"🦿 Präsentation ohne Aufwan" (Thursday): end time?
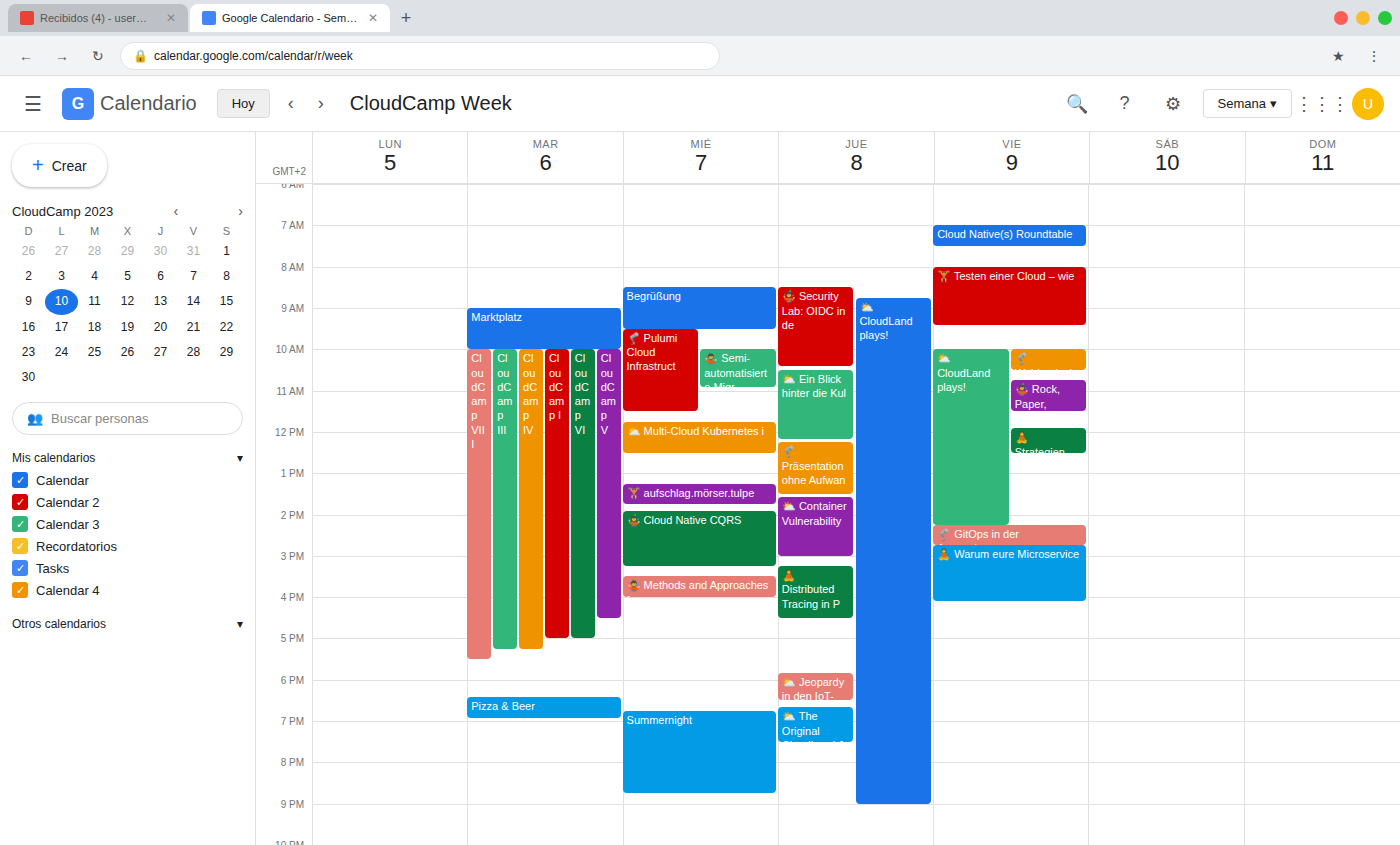
1:30 PM